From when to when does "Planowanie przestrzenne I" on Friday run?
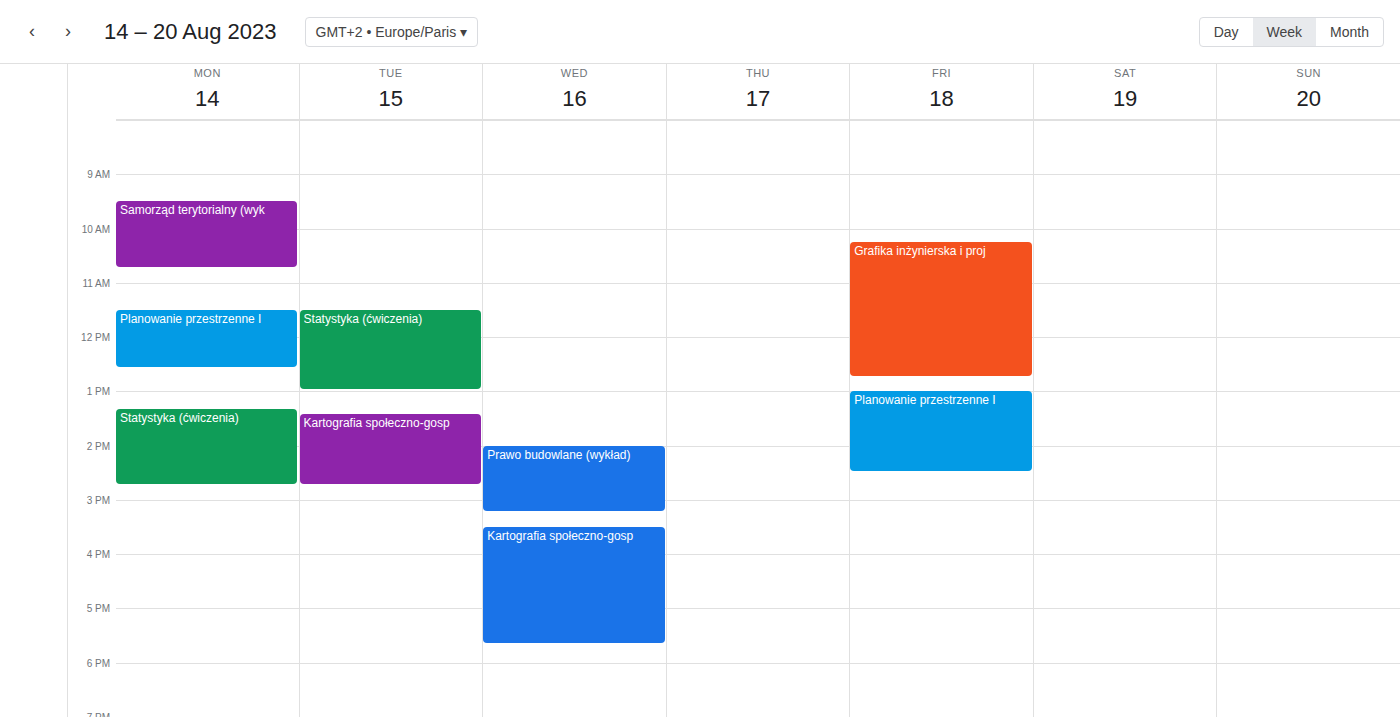
1:00 PM to 2:30 PM